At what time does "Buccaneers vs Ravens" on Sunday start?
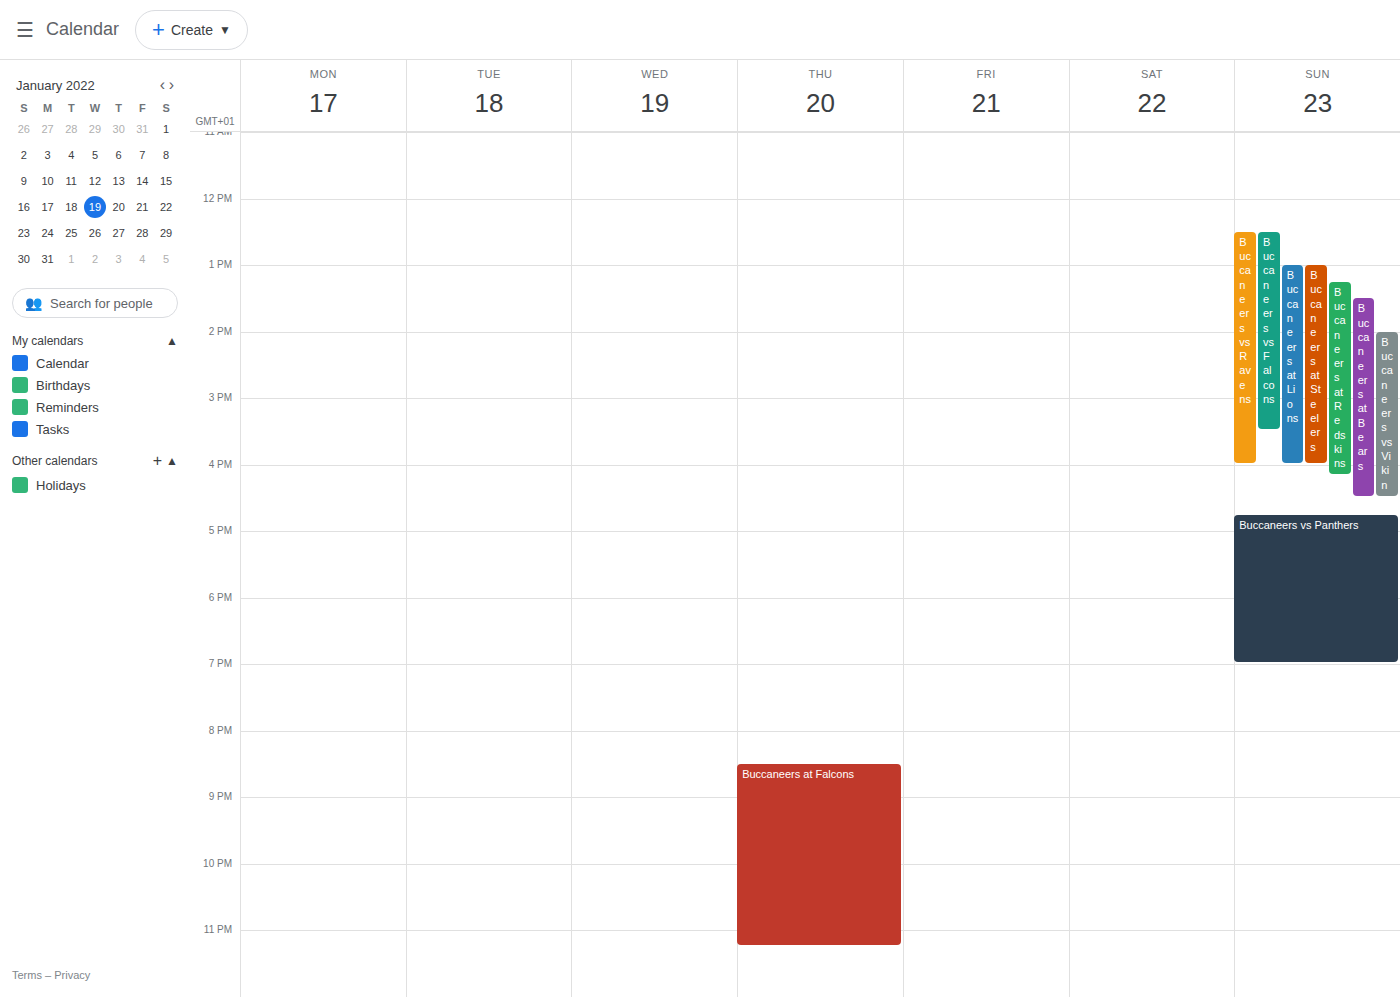
12:30 PM